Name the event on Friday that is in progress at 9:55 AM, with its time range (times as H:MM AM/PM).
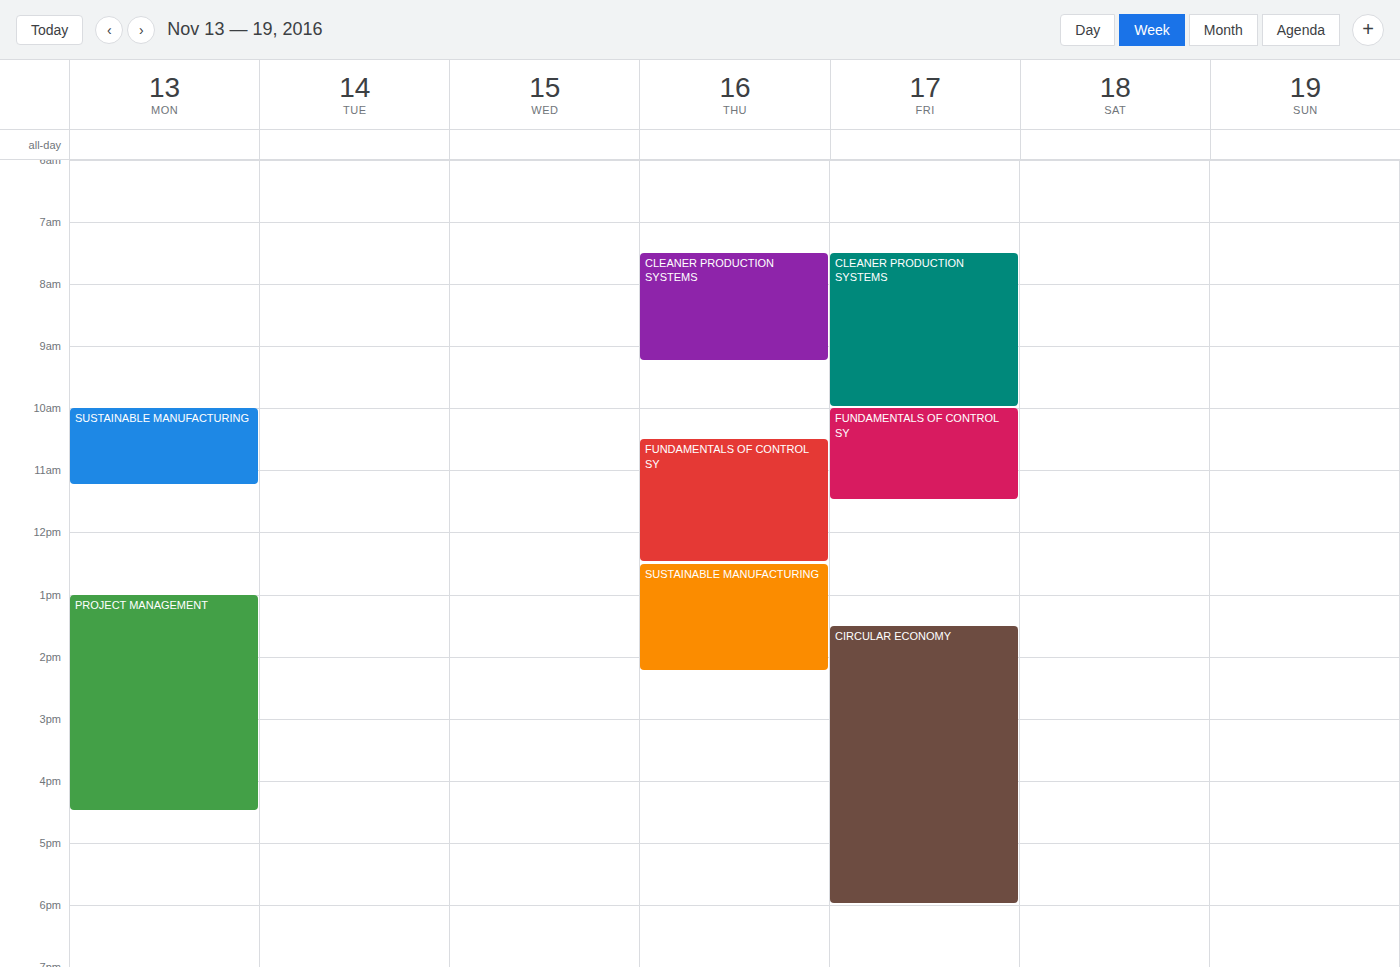
"CLEANER PRODUCTION SYSTEMS", 7:30 AM to 10:00 AM